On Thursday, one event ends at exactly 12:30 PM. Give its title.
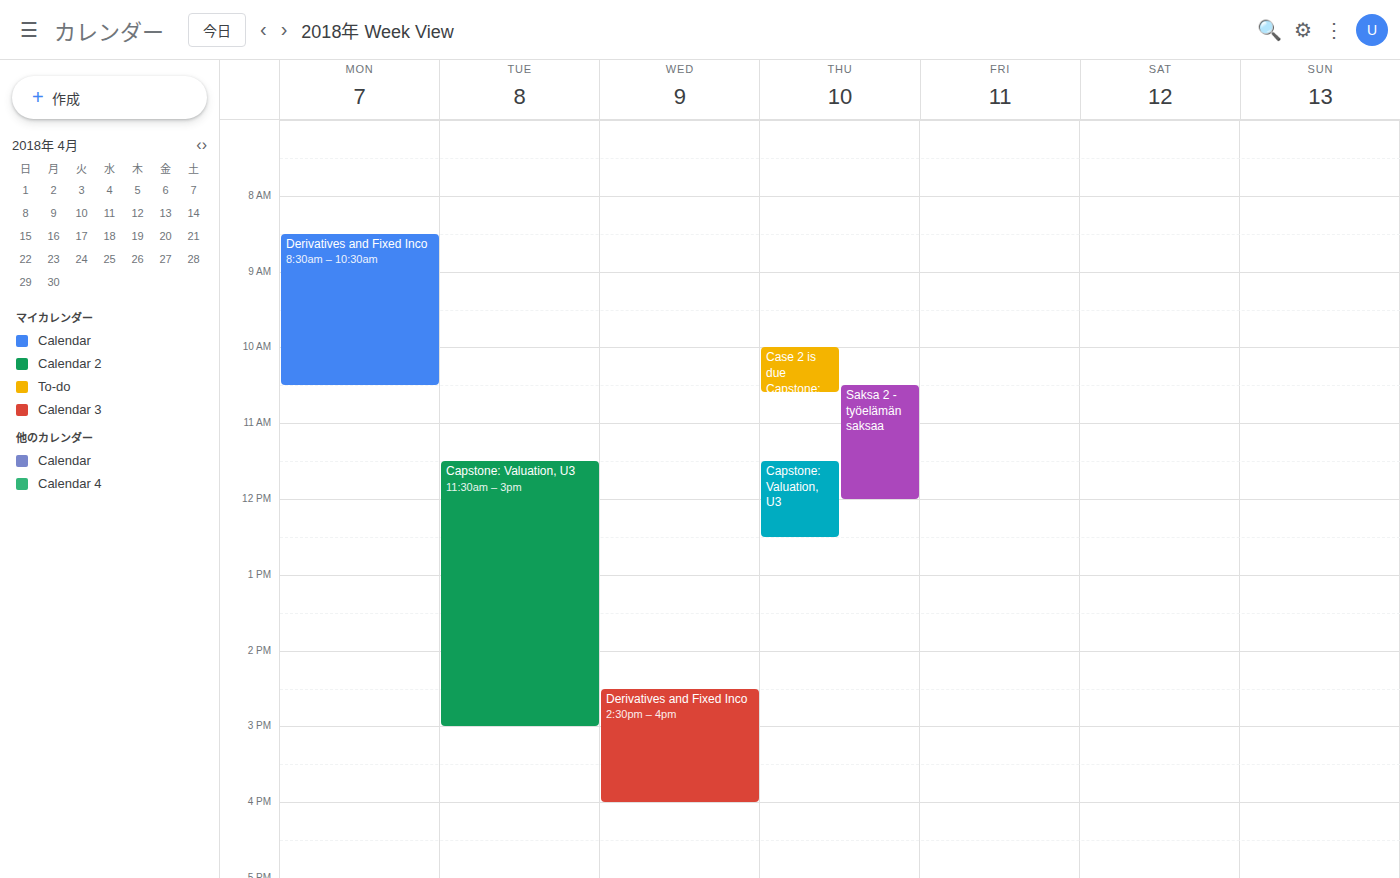
"Capstone: Valuation, U3"